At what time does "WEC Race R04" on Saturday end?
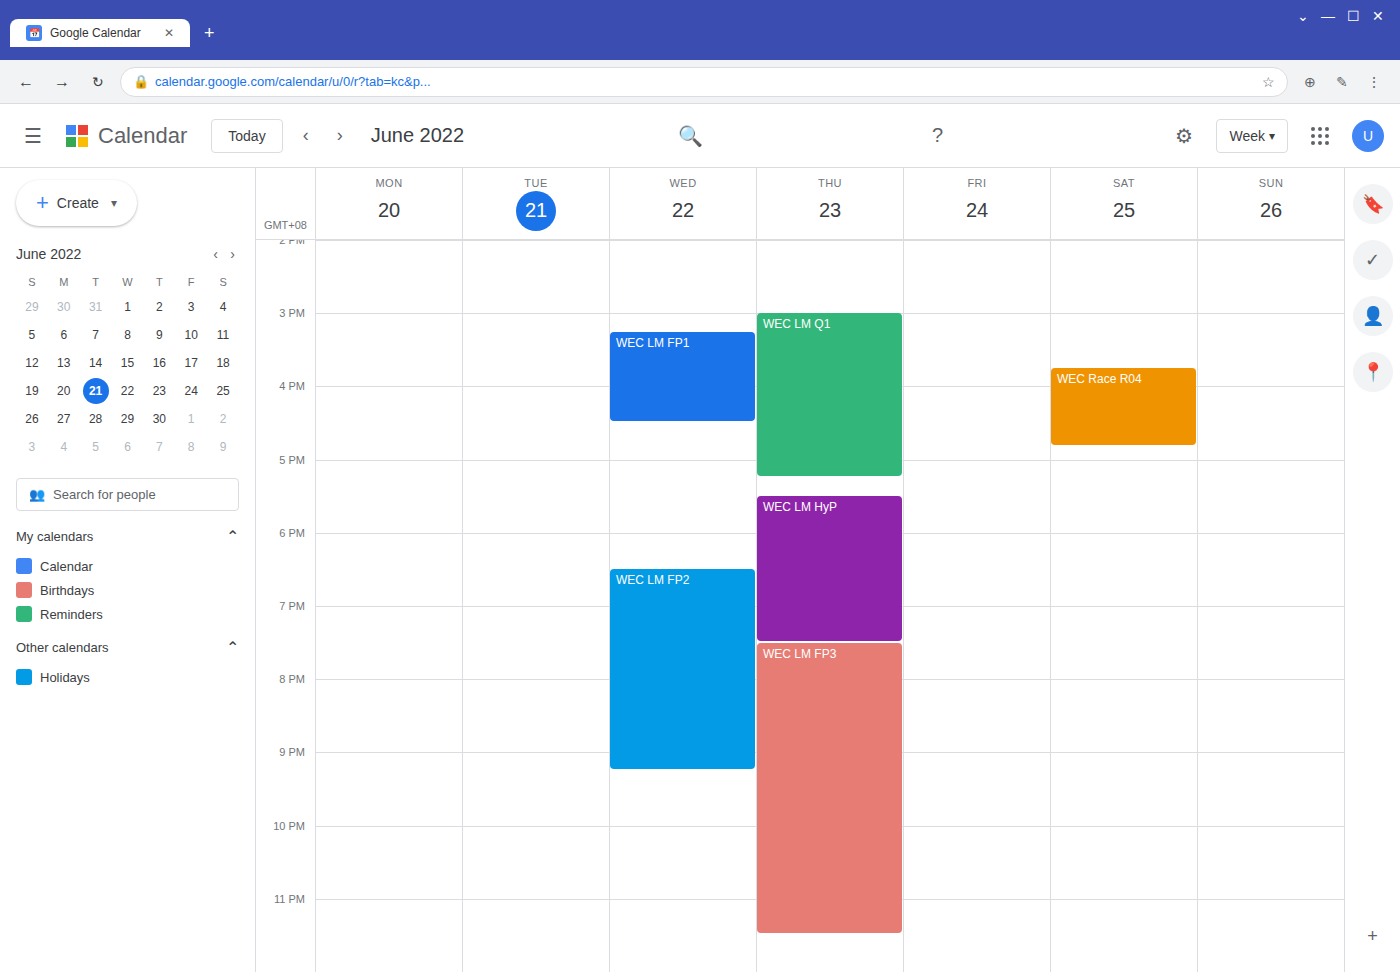
4:50 PM